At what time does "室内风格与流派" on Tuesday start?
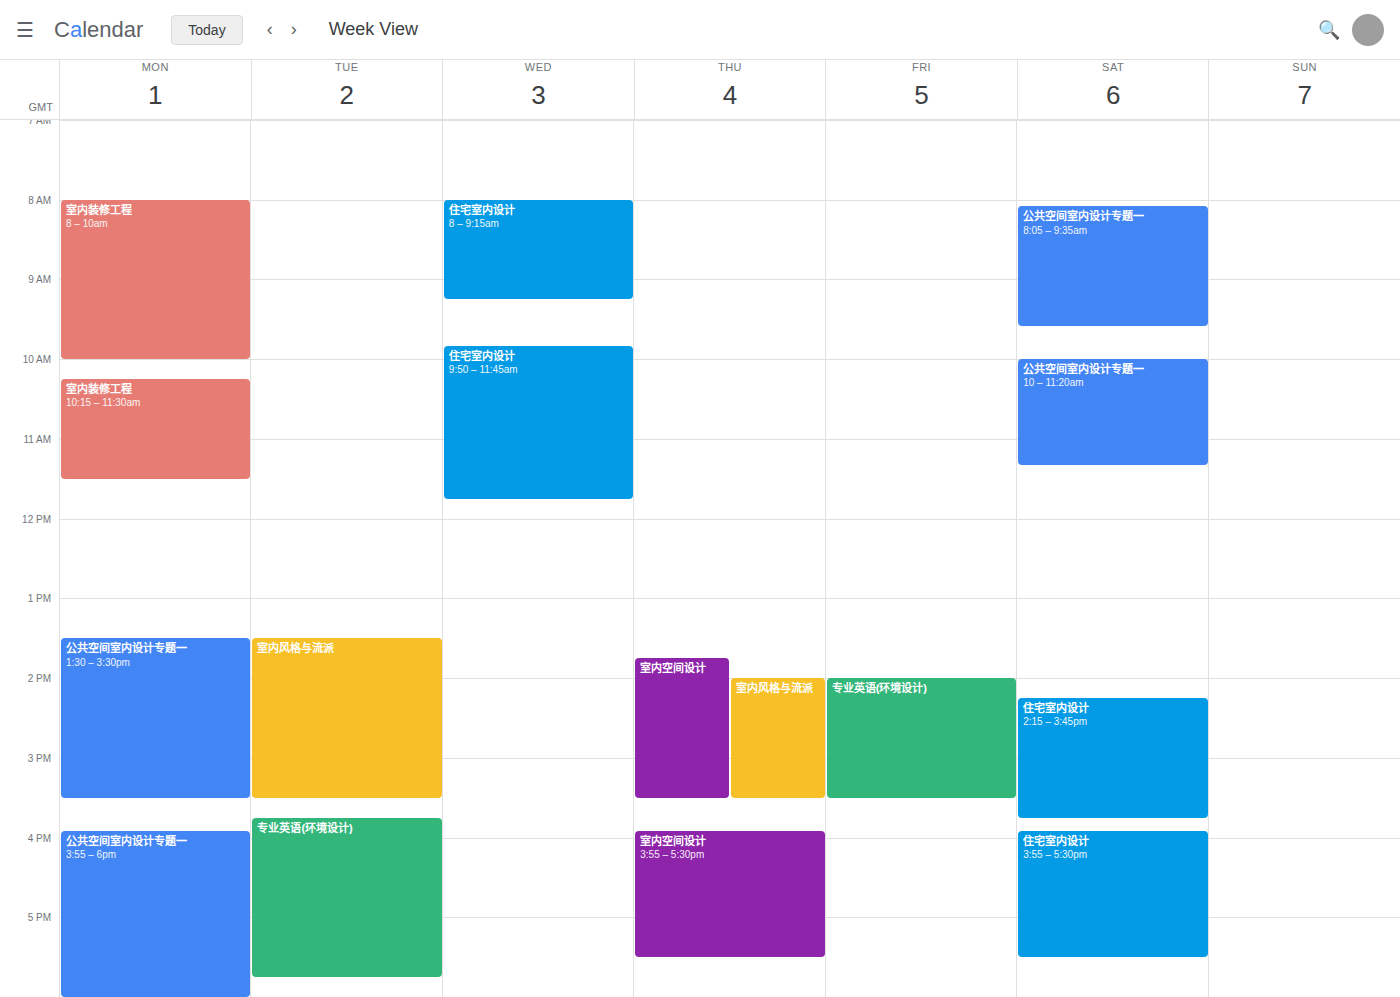
1:30 PM